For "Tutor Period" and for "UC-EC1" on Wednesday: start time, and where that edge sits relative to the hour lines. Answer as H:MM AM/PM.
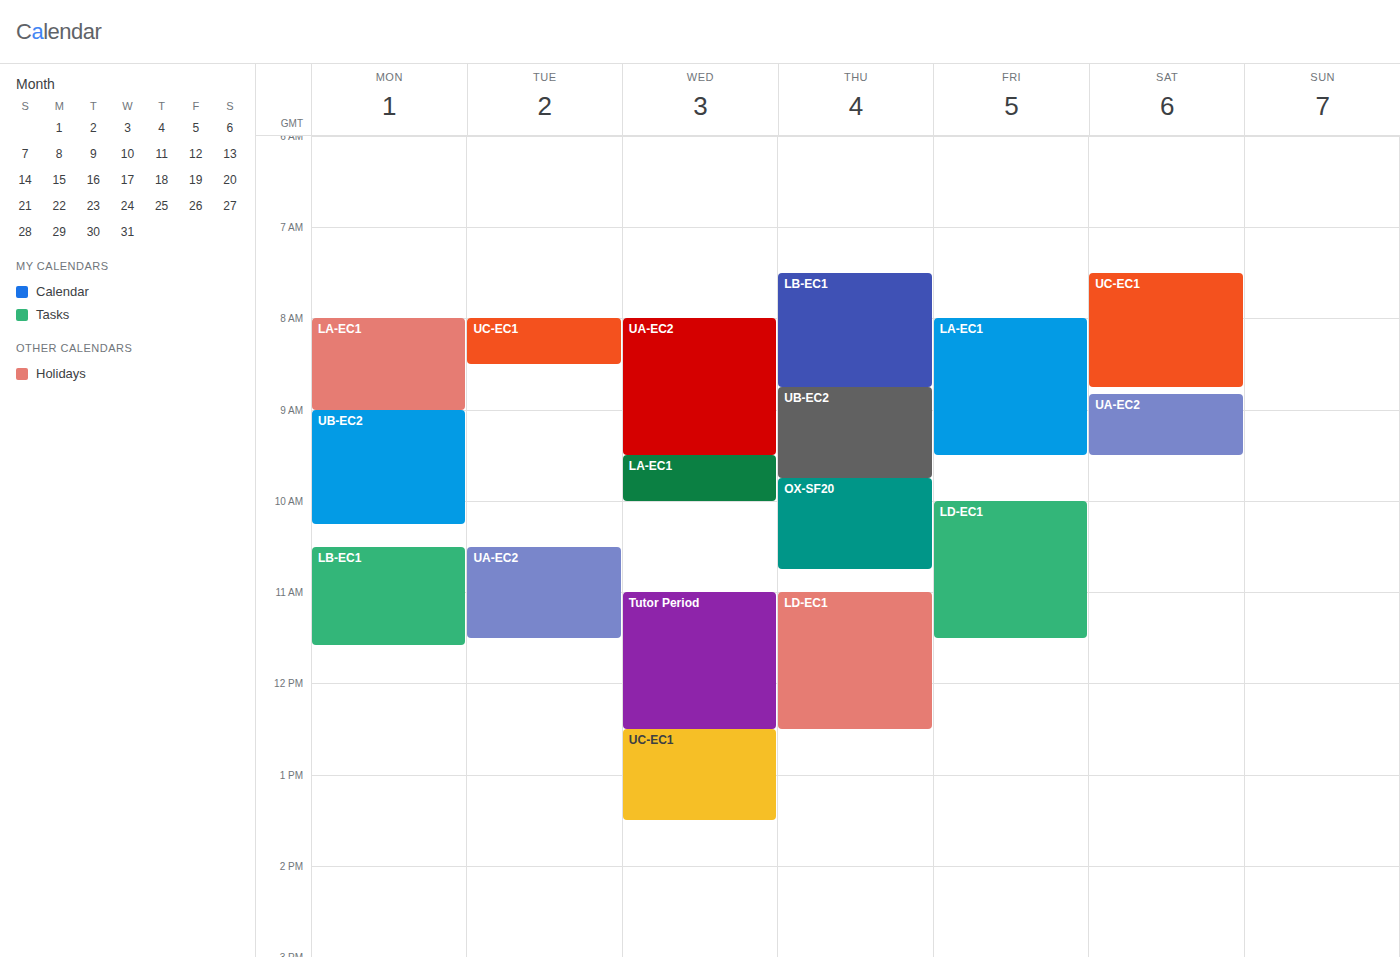
"Tutor Period": 11:00 AM, exactly on the 11 AM line. "UC-EC1": 12:30 PM, halfway between the 12 PM and 1 PM lines.